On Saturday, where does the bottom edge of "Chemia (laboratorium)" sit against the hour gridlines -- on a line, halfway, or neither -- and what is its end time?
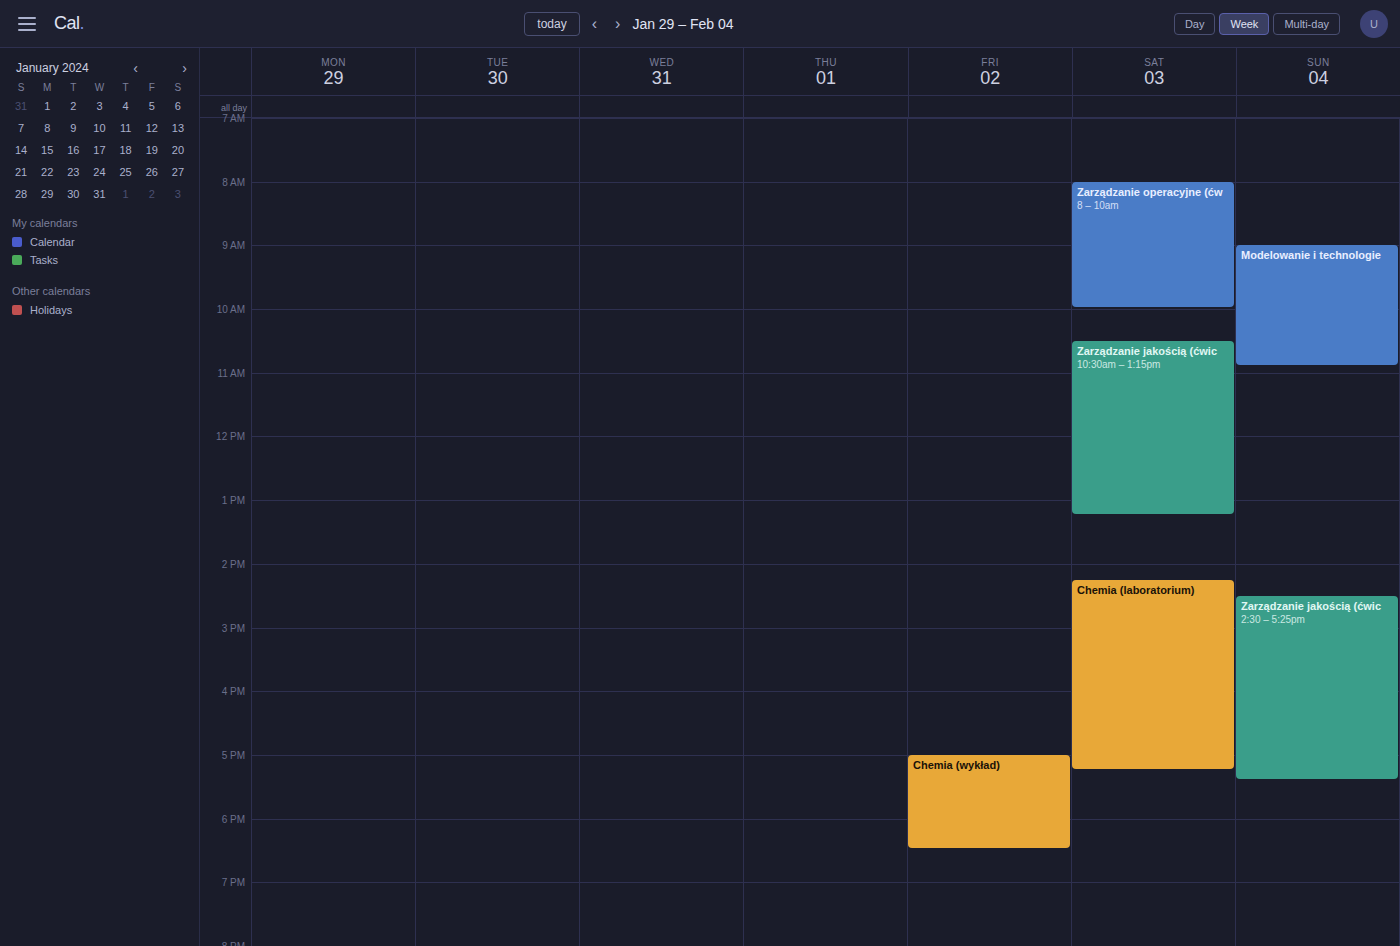
5:15 PM -- neither: a quarter of the way from the 5 PM line to the 6 PM line.